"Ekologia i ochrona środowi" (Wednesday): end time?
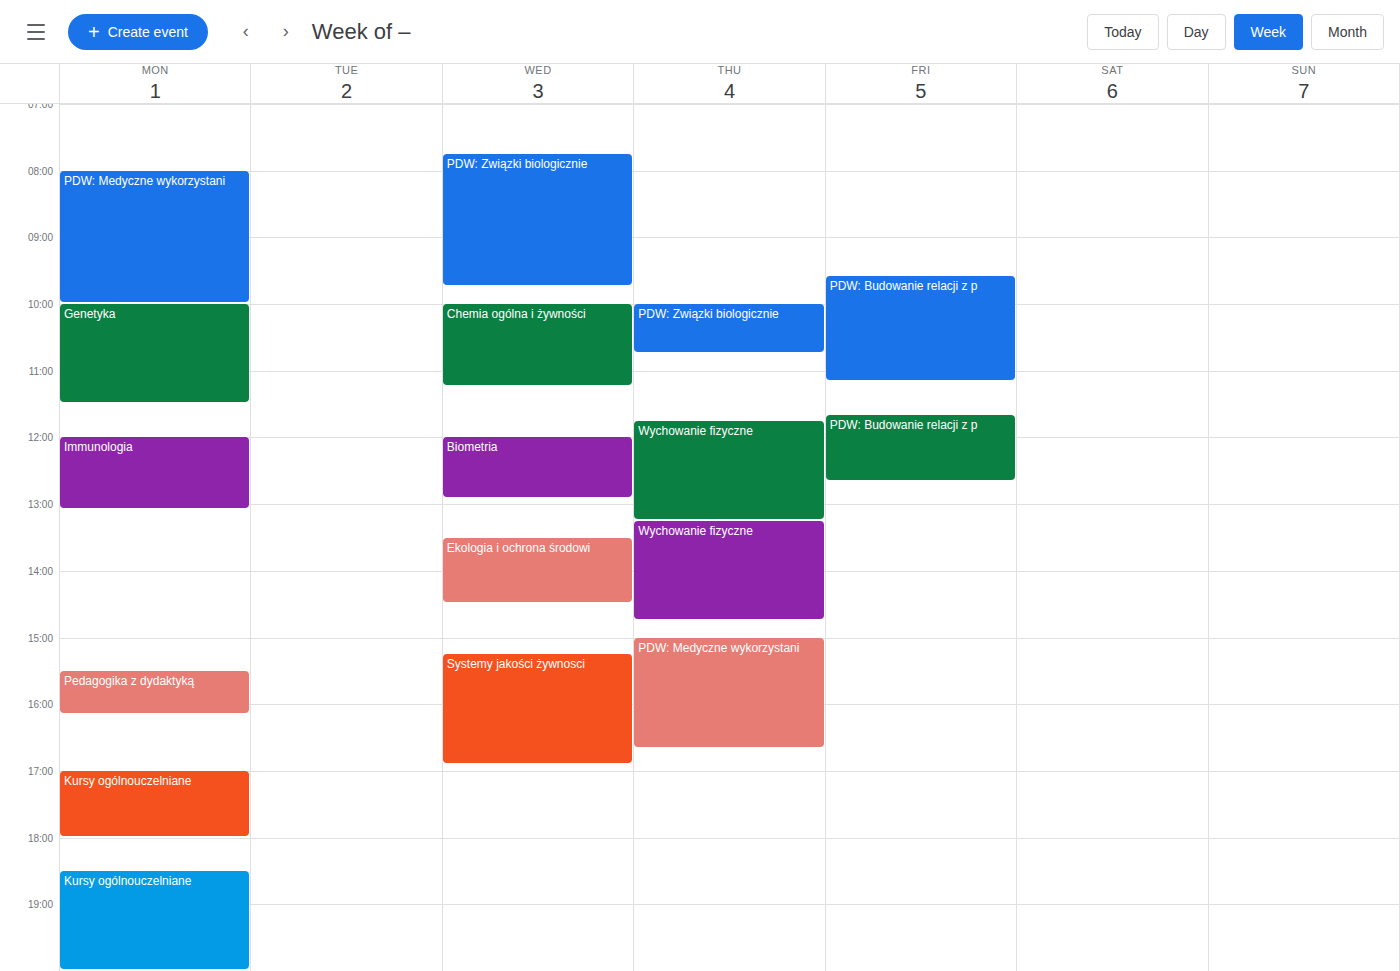
2:30 PM